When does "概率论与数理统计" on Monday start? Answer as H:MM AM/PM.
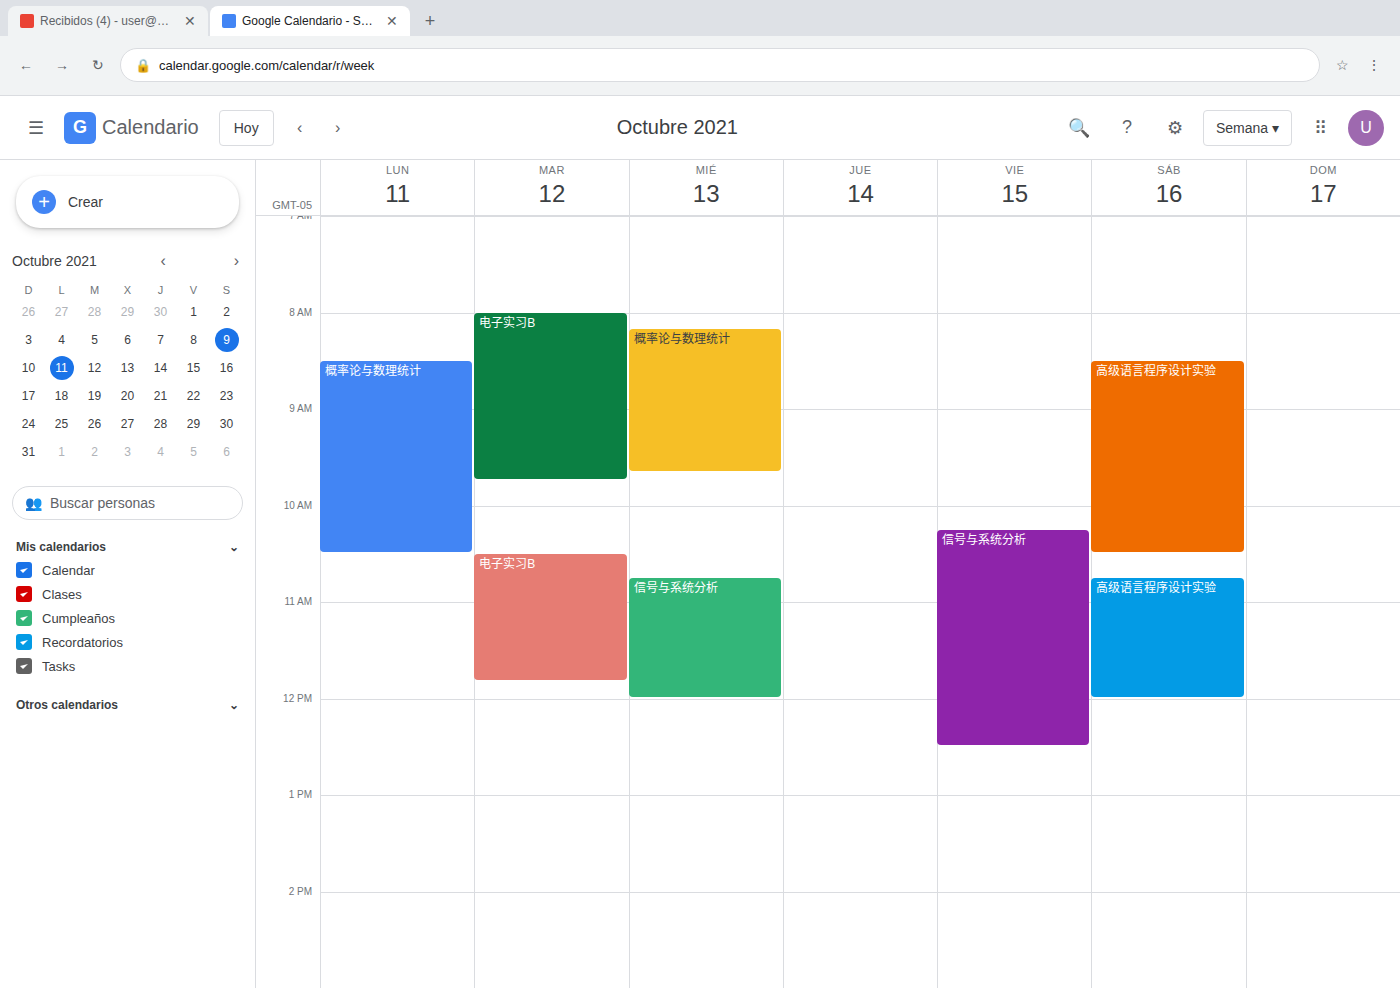
8:30 AM